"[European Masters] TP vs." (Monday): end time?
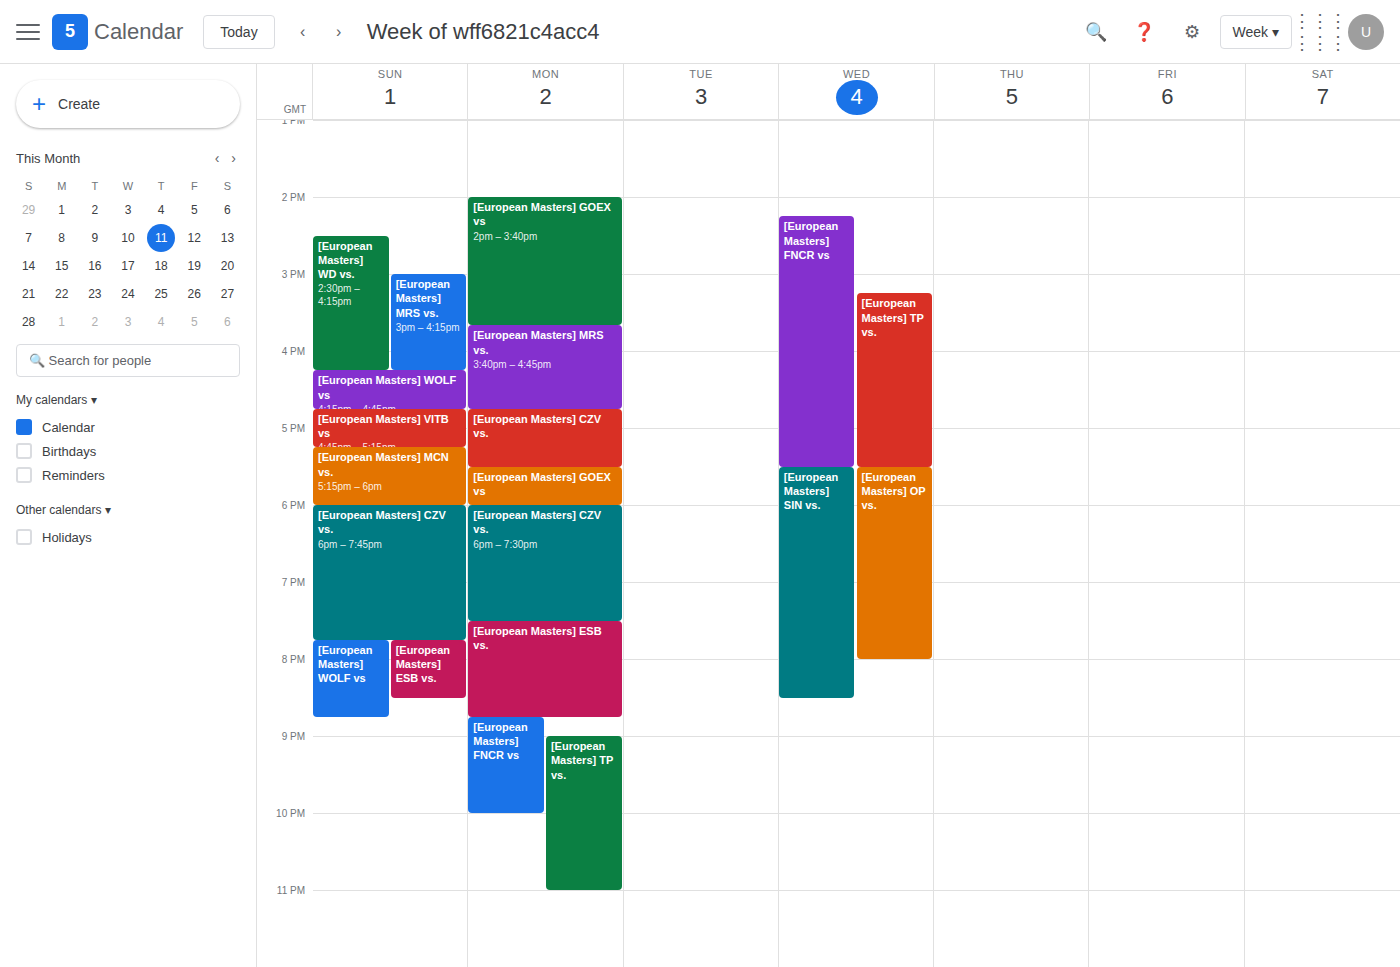
11:00 PM